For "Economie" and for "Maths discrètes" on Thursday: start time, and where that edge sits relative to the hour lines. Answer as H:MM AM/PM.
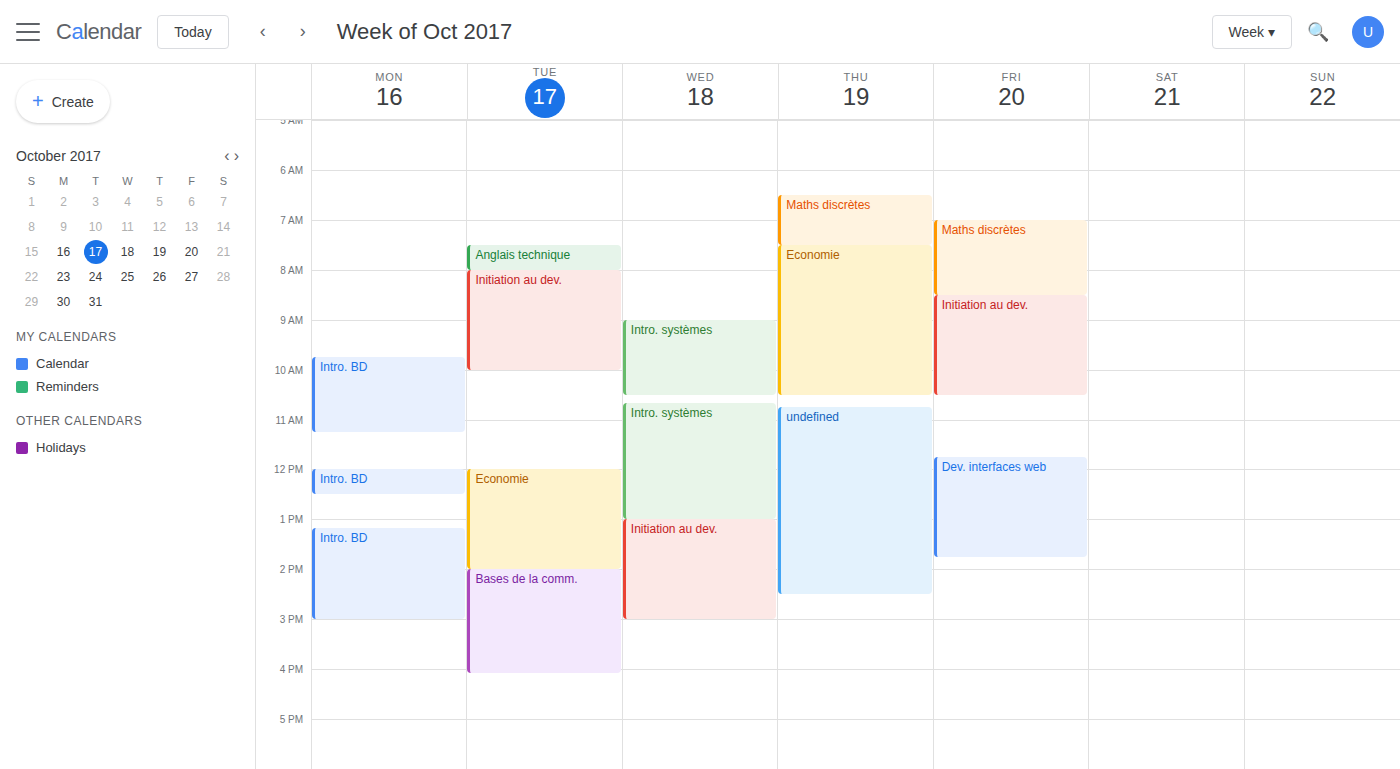
"Economie": 7:30 AM, halfway between the 7 AM and 8 AM lines. "Maths discrètes": 6:30 AM, halfway between the 6 AM and 7 AM lines.